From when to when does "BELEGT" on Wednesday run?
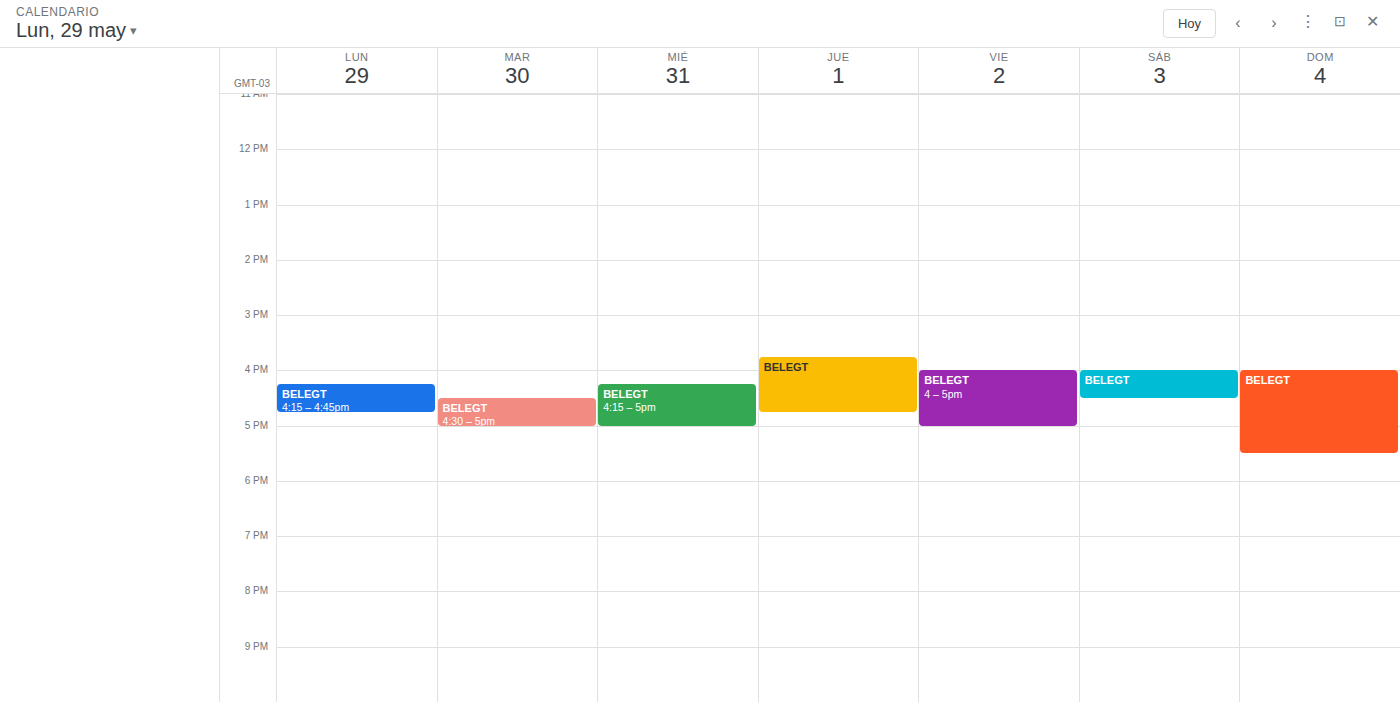
4:15 PM to 5:00 PM